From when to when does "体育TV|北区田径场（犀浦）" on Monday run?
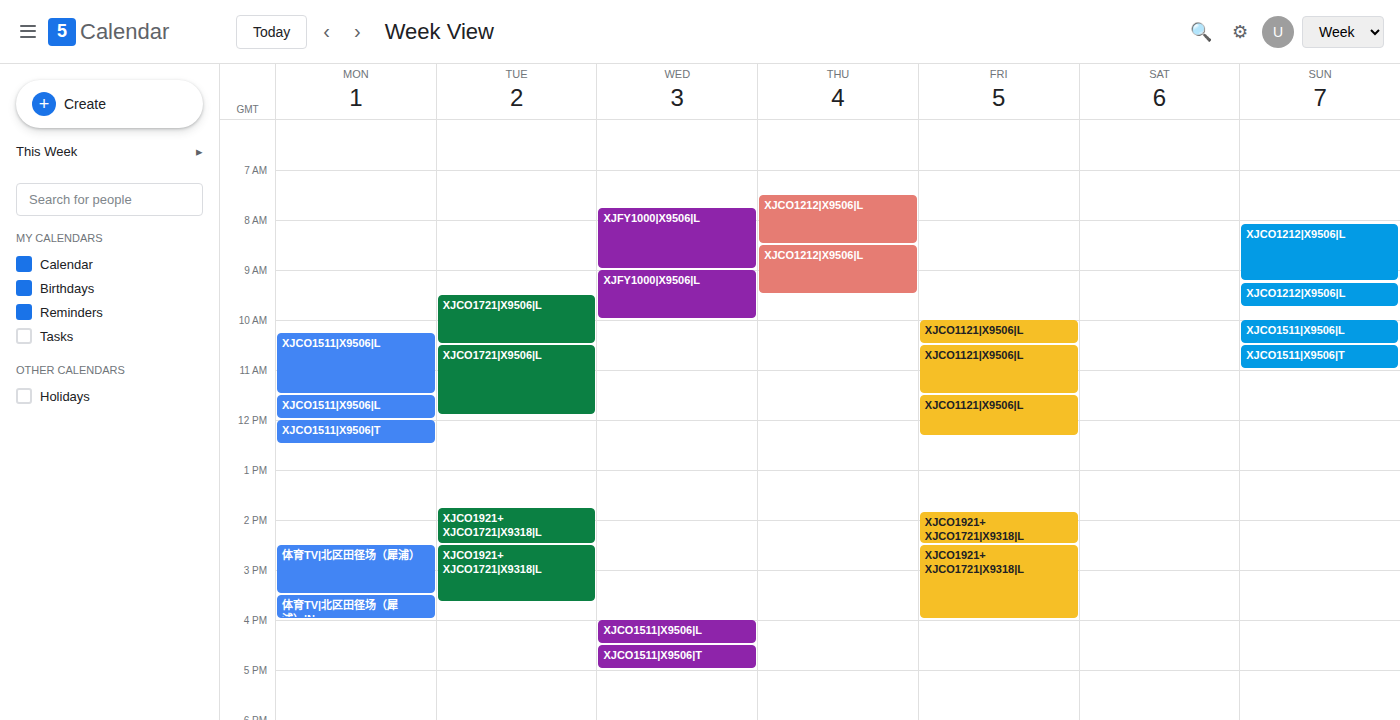
2:30 PM to 3:30 PM